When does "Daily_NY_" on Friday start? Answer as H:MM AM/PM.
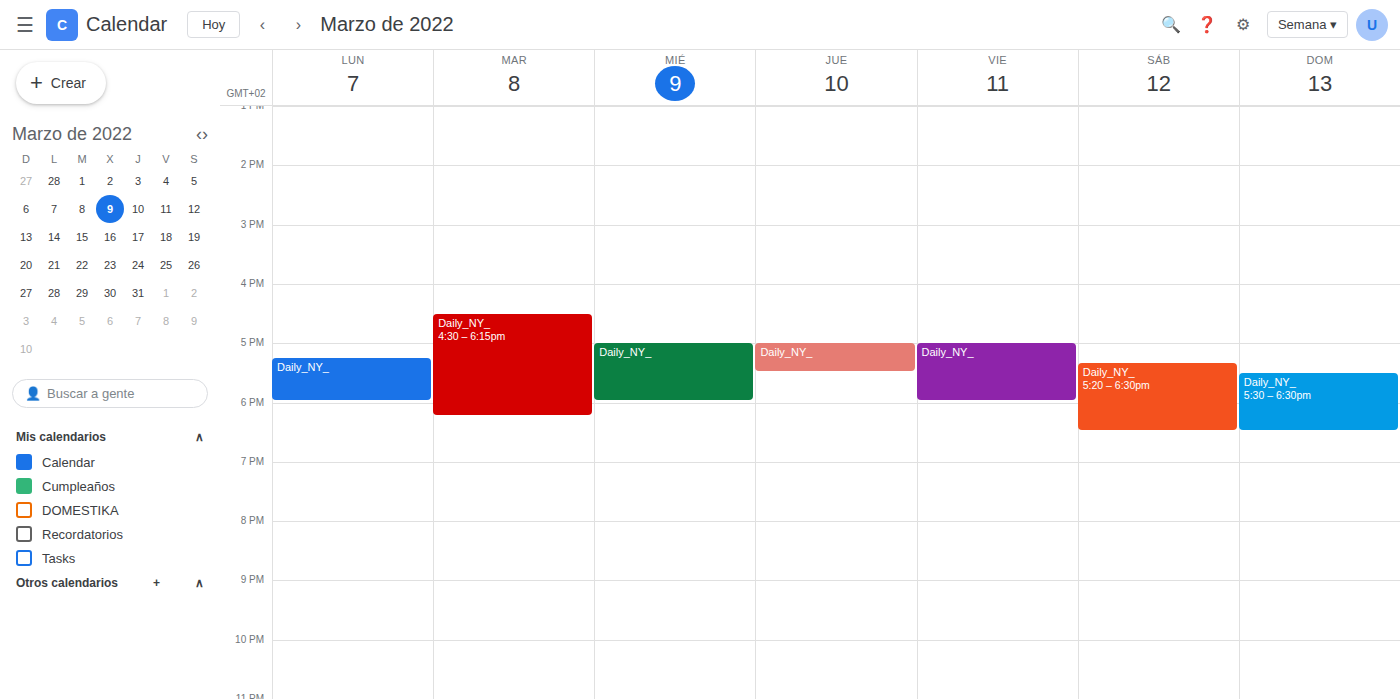
5:00 PM